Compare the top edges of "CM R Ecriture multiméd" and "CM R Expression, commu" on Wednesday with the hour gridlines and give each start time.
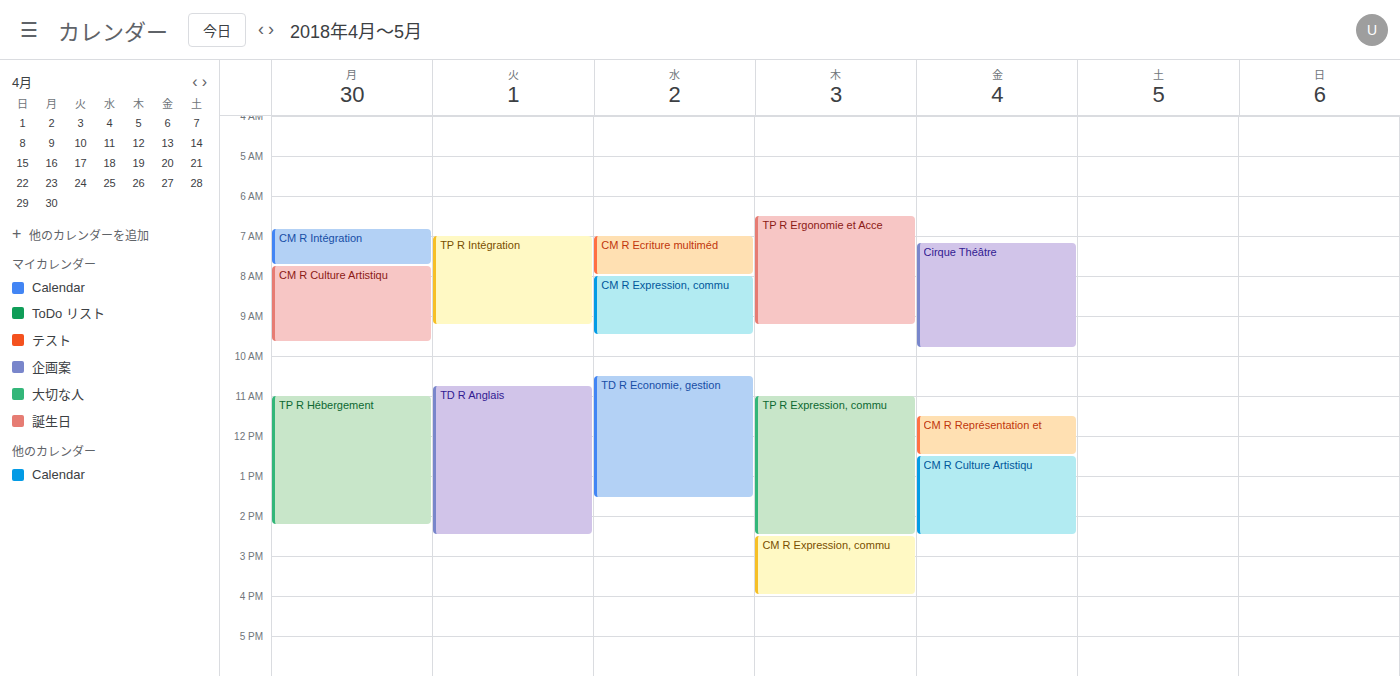
"CM R Ecriture multiméd": 7:00 AM, exactly on the 7 AM line. "CM R Expression, commu": 8:00 AM, exactly on the 8 AM line.